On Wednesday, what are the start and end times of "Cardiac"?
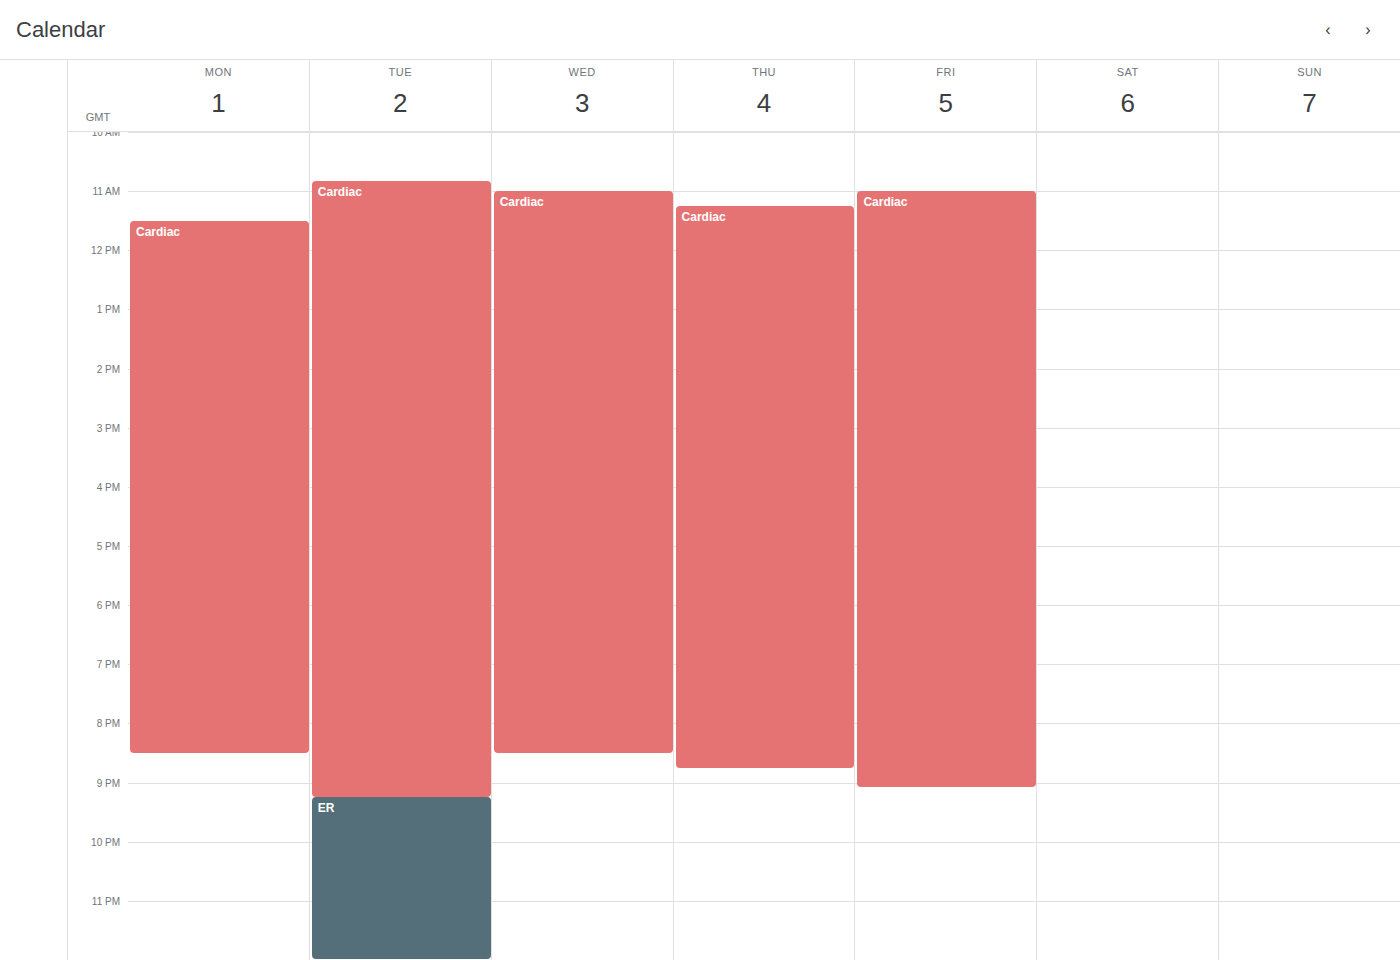
11:00 AM to 8:30 PM